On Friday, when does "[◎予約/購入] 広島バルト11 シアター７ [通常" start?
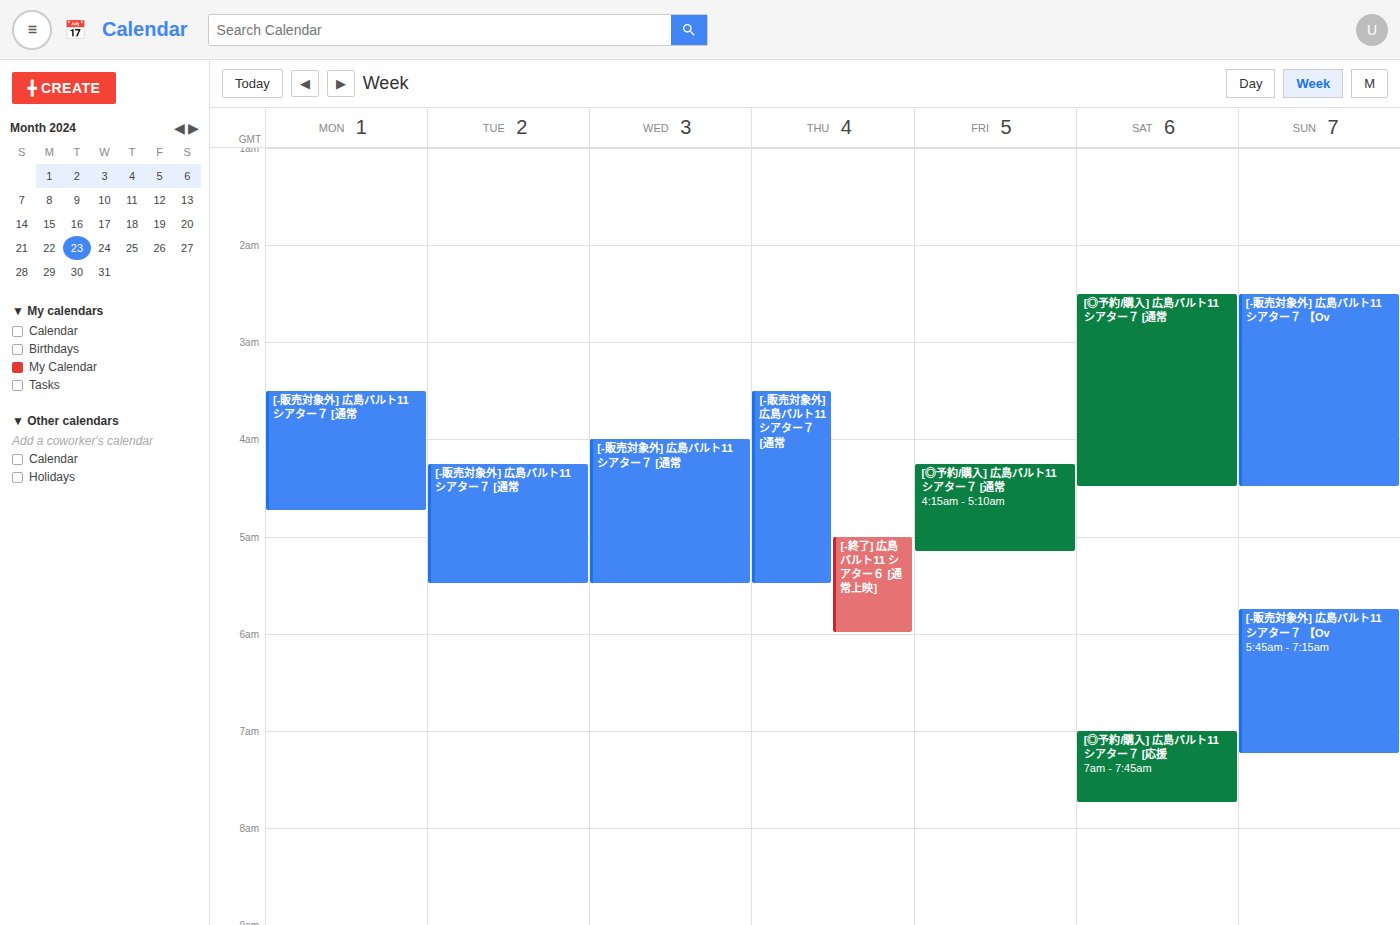
4:15 AM